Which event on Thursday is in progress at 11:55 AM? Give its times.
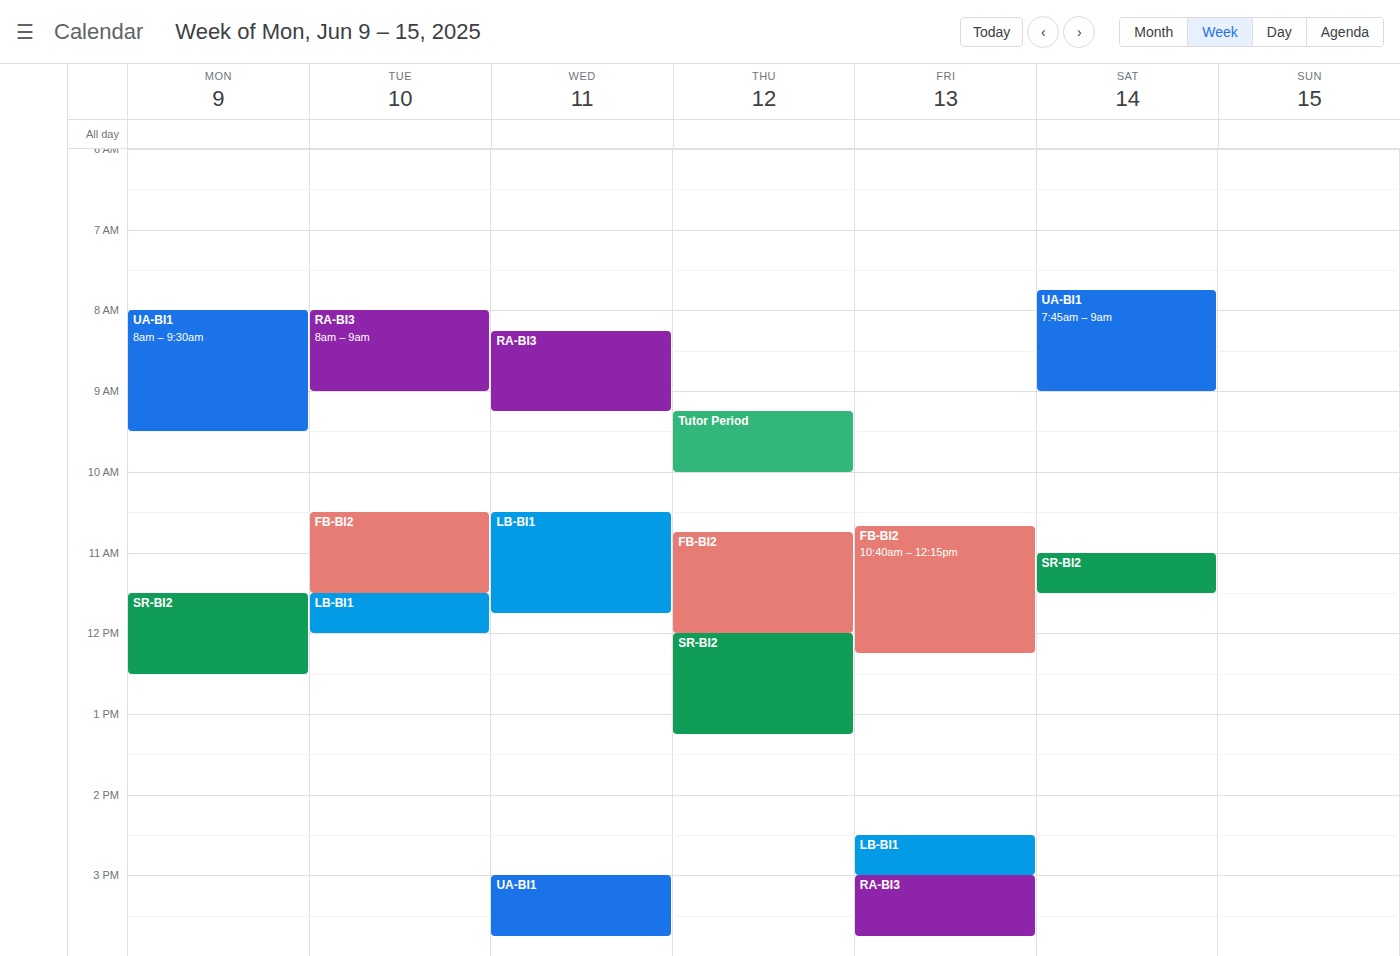
"FB-BI2", 10:45 AM to 12:00 PM